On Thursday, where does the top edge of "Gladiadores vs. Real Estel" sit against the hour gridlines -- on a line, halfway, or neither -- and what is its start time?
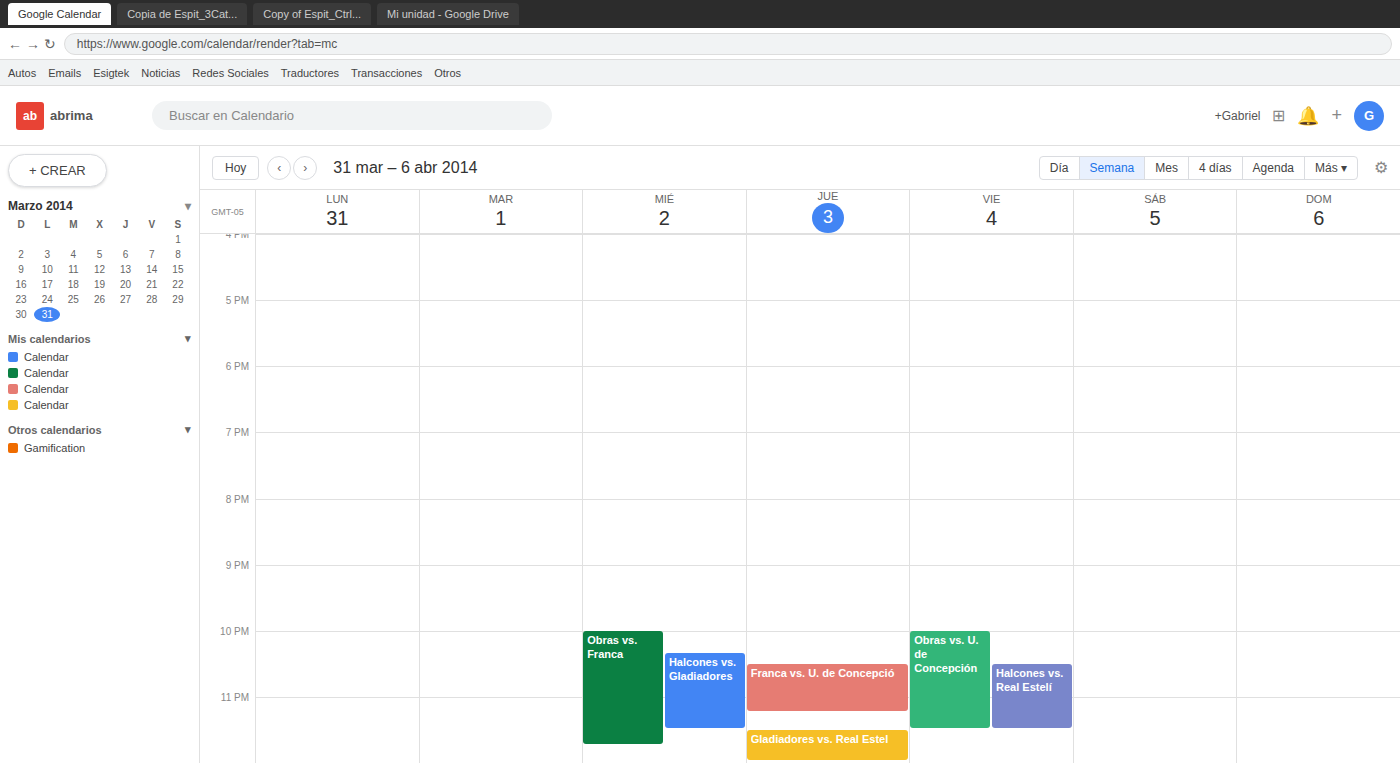
11:30 PM -- halfway between the 11 PM and 12 AM lines.